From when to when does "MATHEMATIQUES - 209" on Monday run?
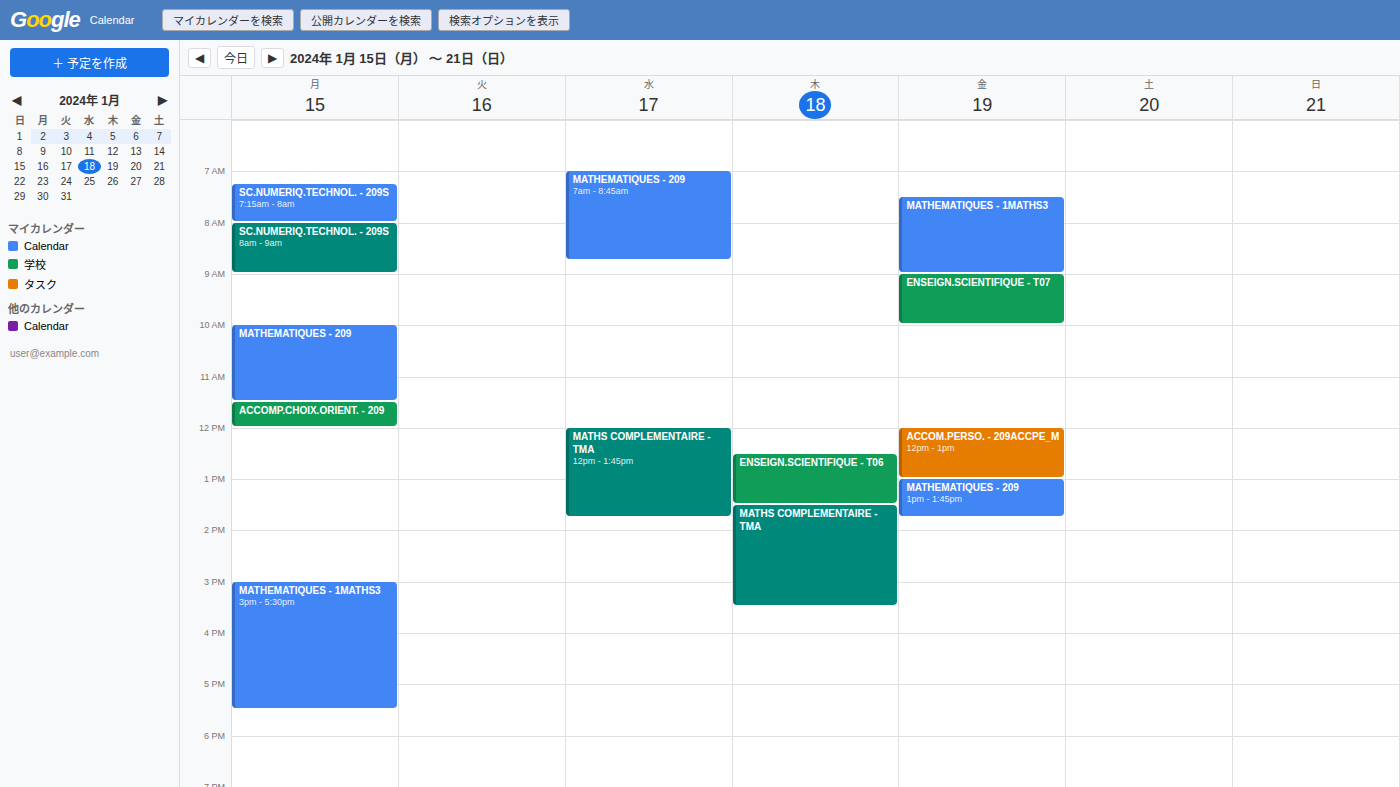
10:00 AM to 11:30 AM